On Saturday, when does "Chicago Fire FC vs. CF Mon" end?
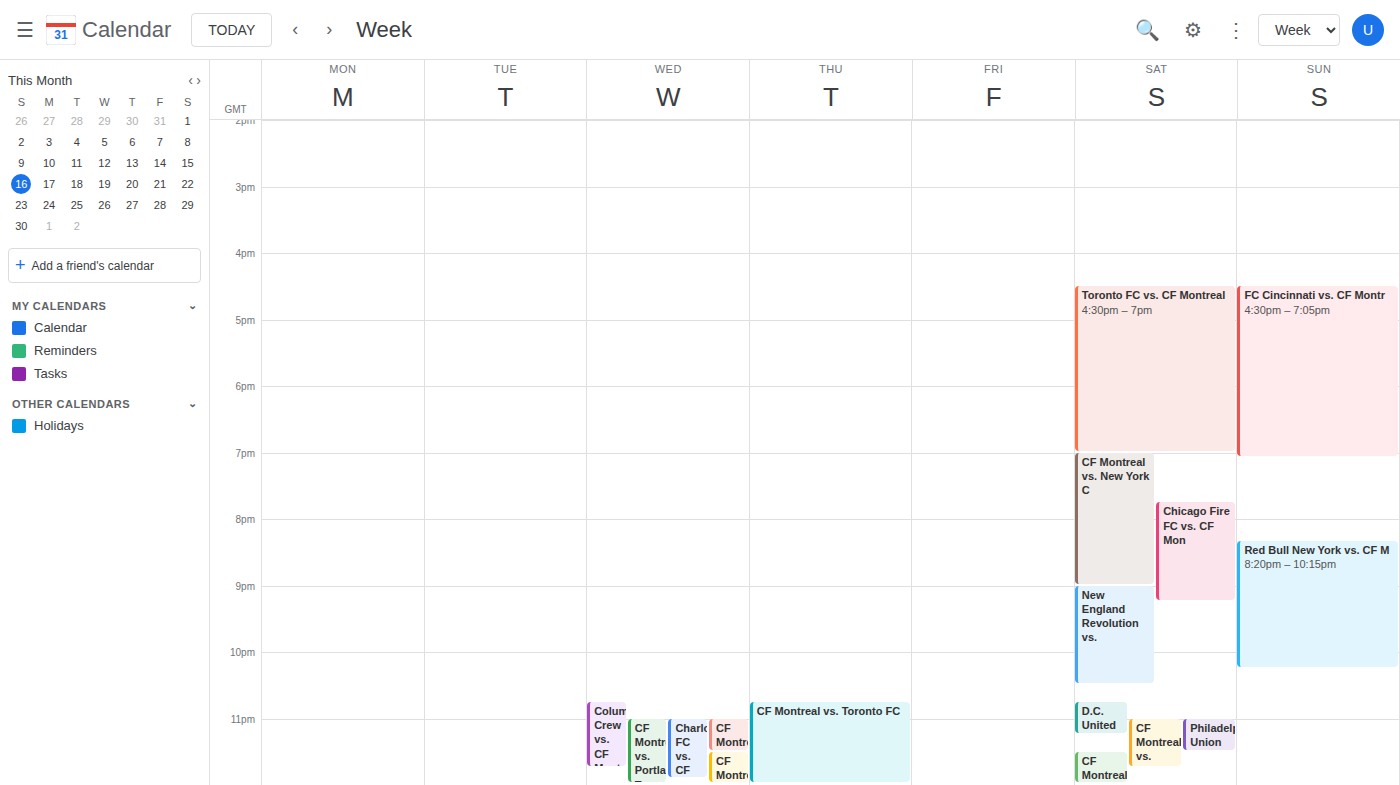
9:15 PM